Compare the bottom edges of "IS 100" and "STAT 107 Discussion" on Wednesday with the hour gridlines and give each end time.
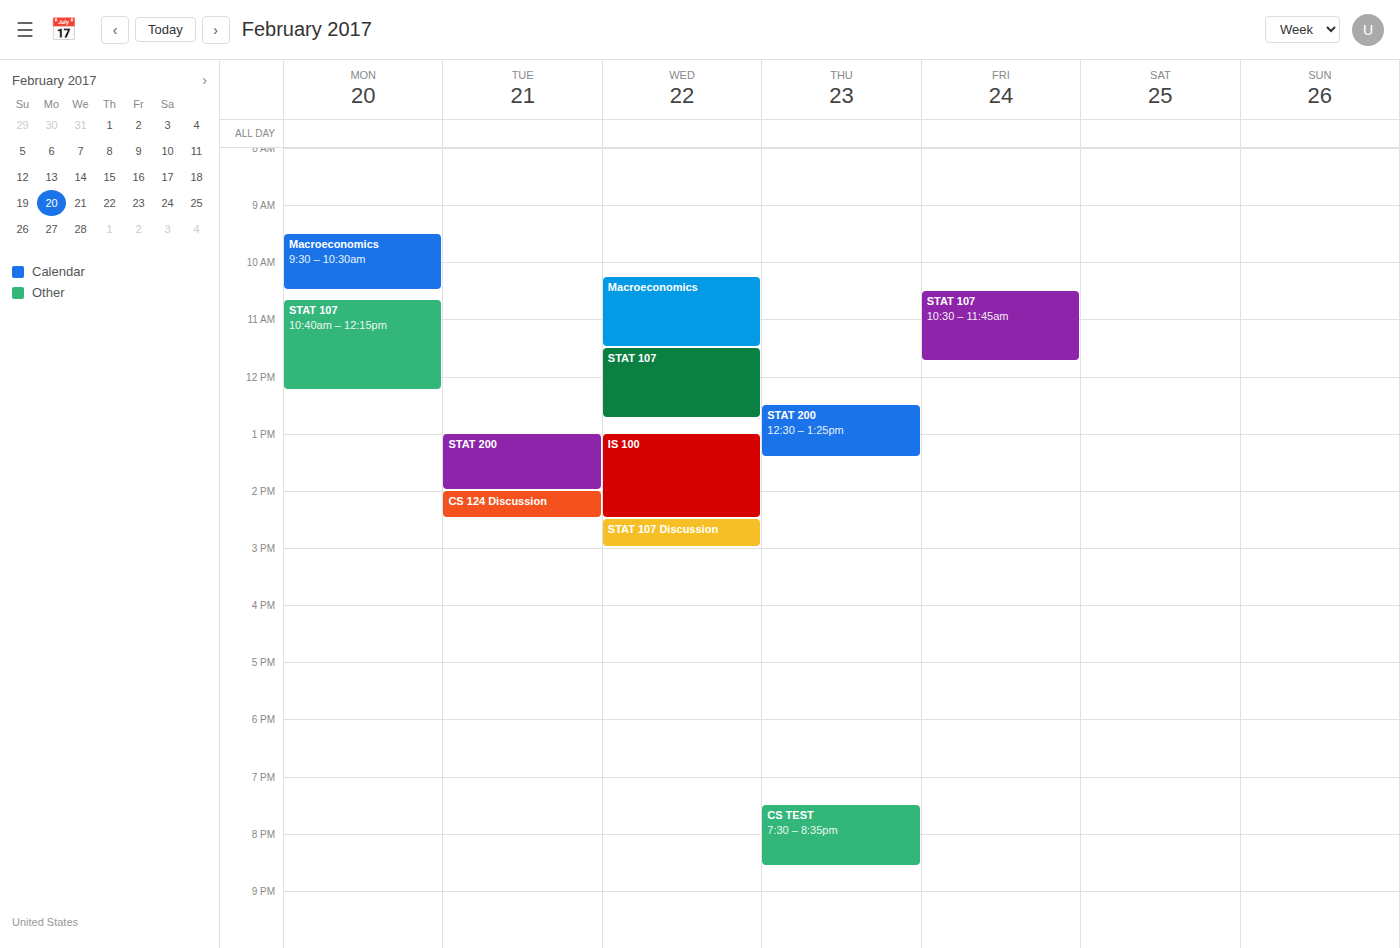
"IS 100": 2:30 PM, halfway between the 2 PM and 3 PM lines. "STAT 107 Discussion": 3:00 PM, exactly on the 3 PM line.